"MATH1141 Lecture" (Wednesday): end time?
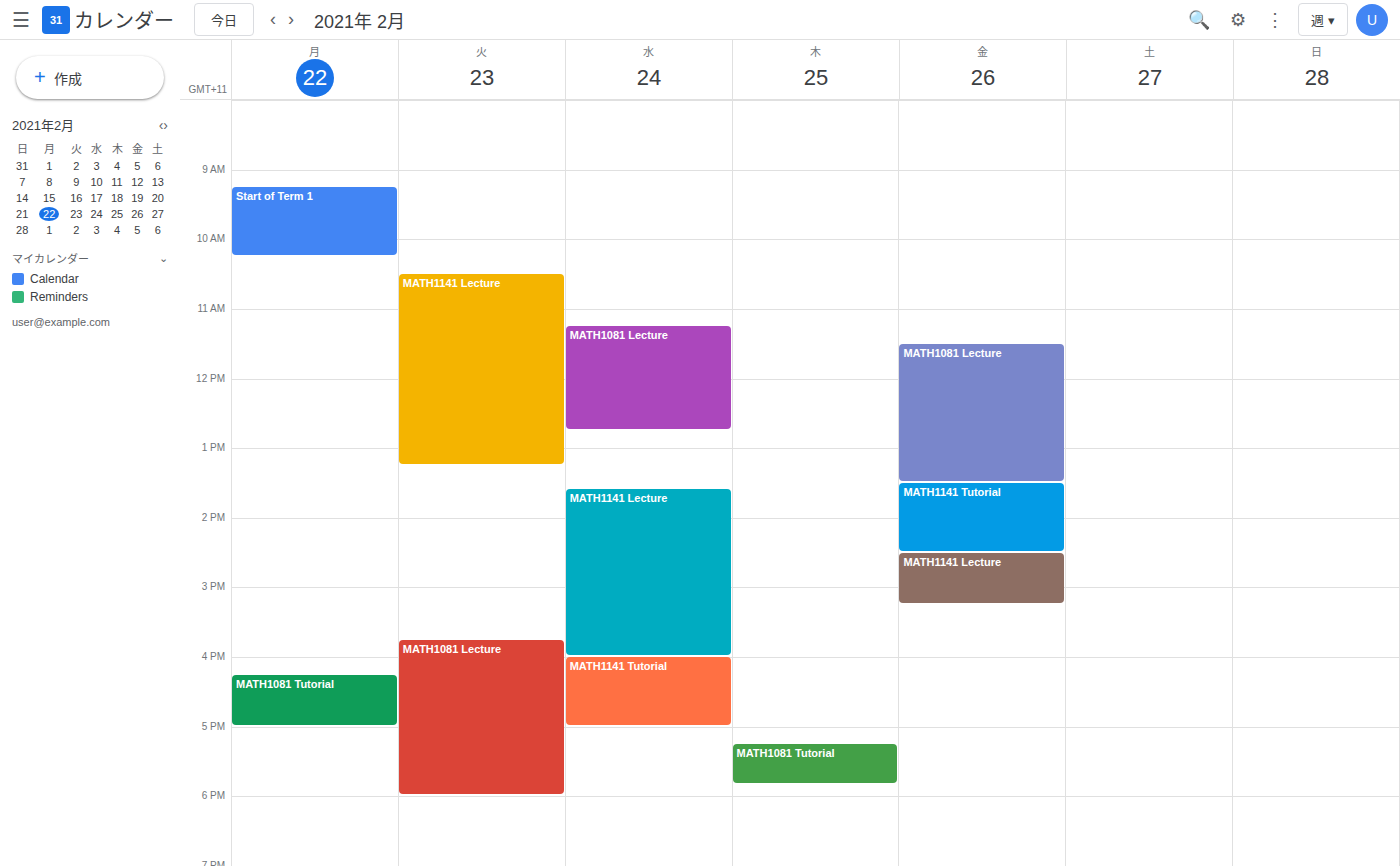
16:00